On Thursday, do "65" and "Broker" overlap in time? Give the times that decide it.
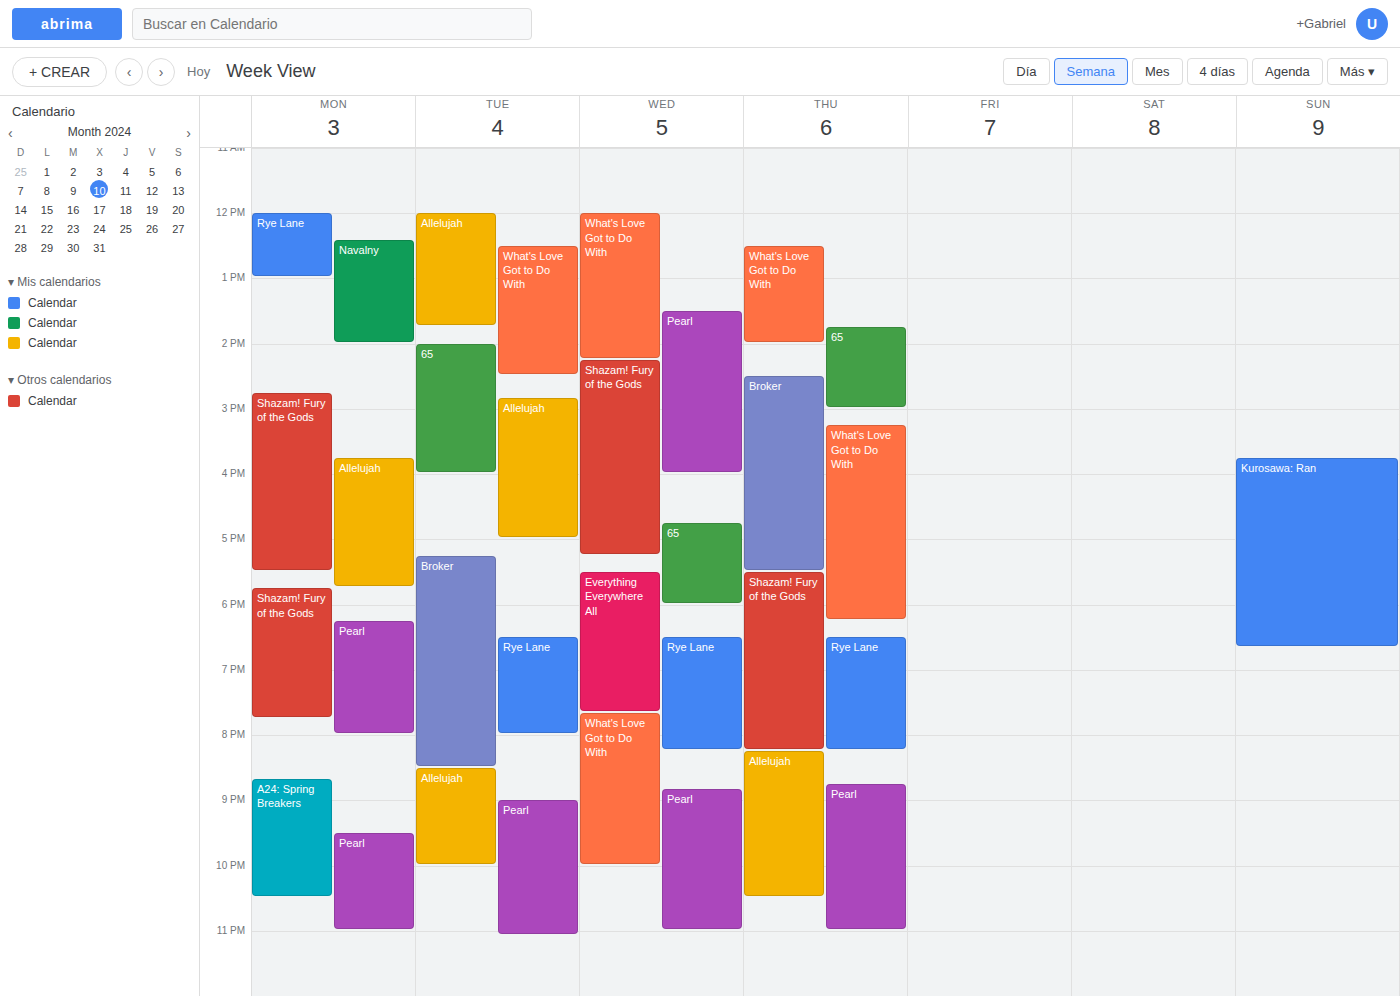
"Broker" starts at 2:30 PM, before "65" ends at 3:00 PM -- they overlap.